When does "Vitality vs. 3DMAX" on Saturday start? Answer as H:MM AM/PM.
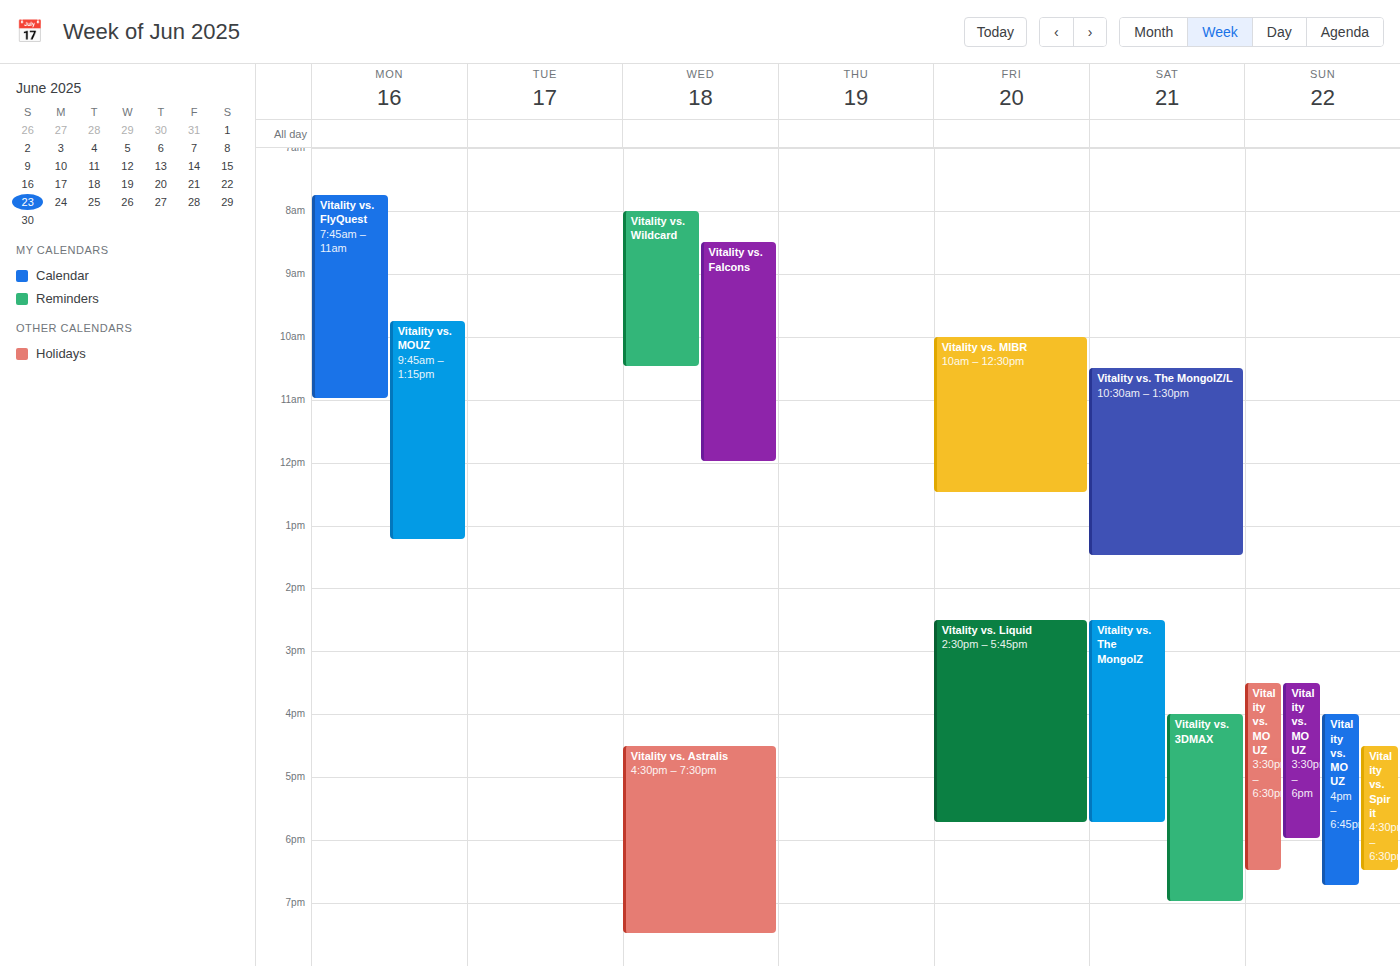
4:00 PM